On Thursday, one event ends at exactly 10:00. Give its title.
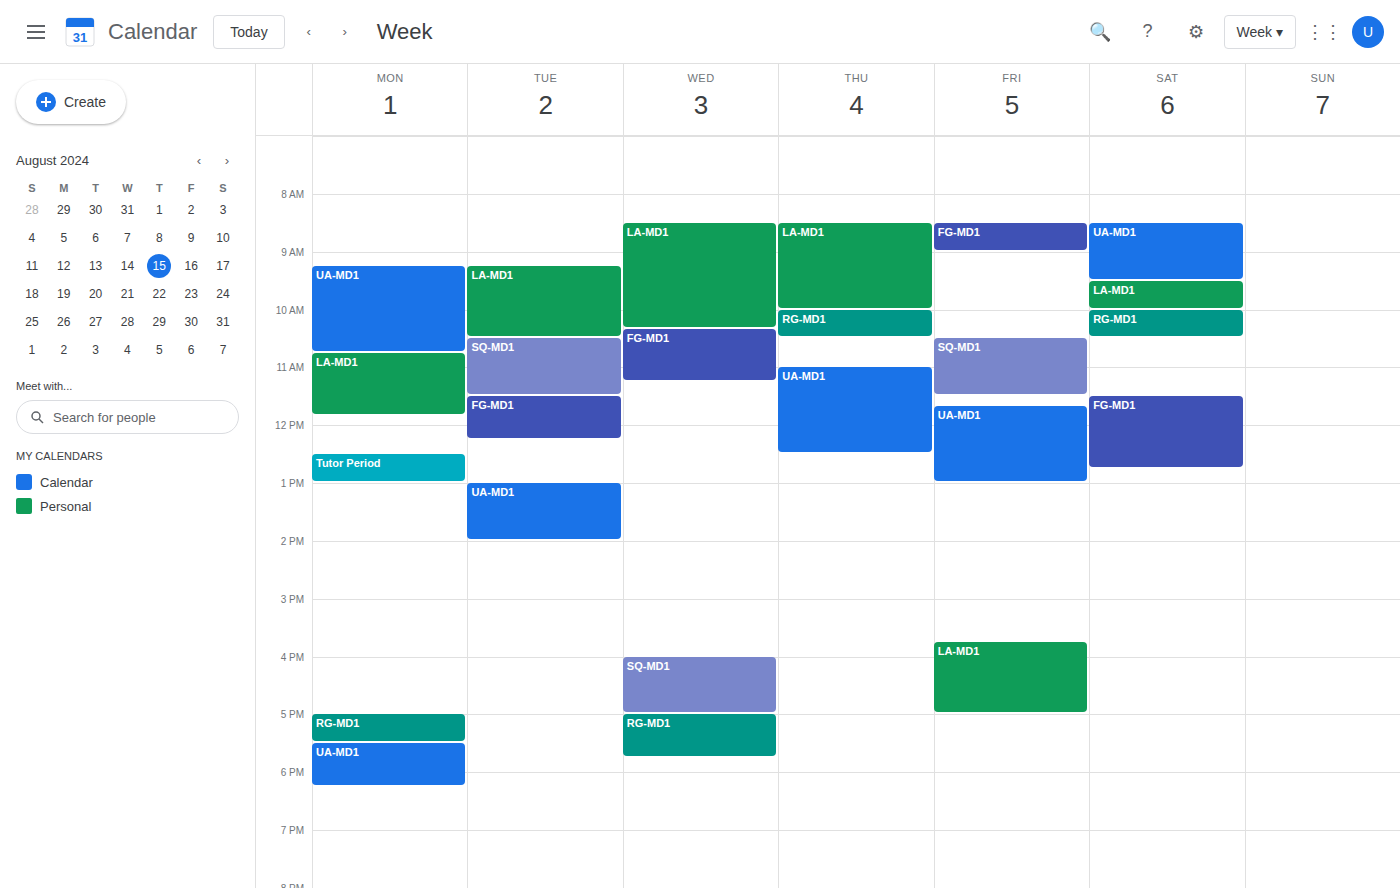
"LA-MD1"